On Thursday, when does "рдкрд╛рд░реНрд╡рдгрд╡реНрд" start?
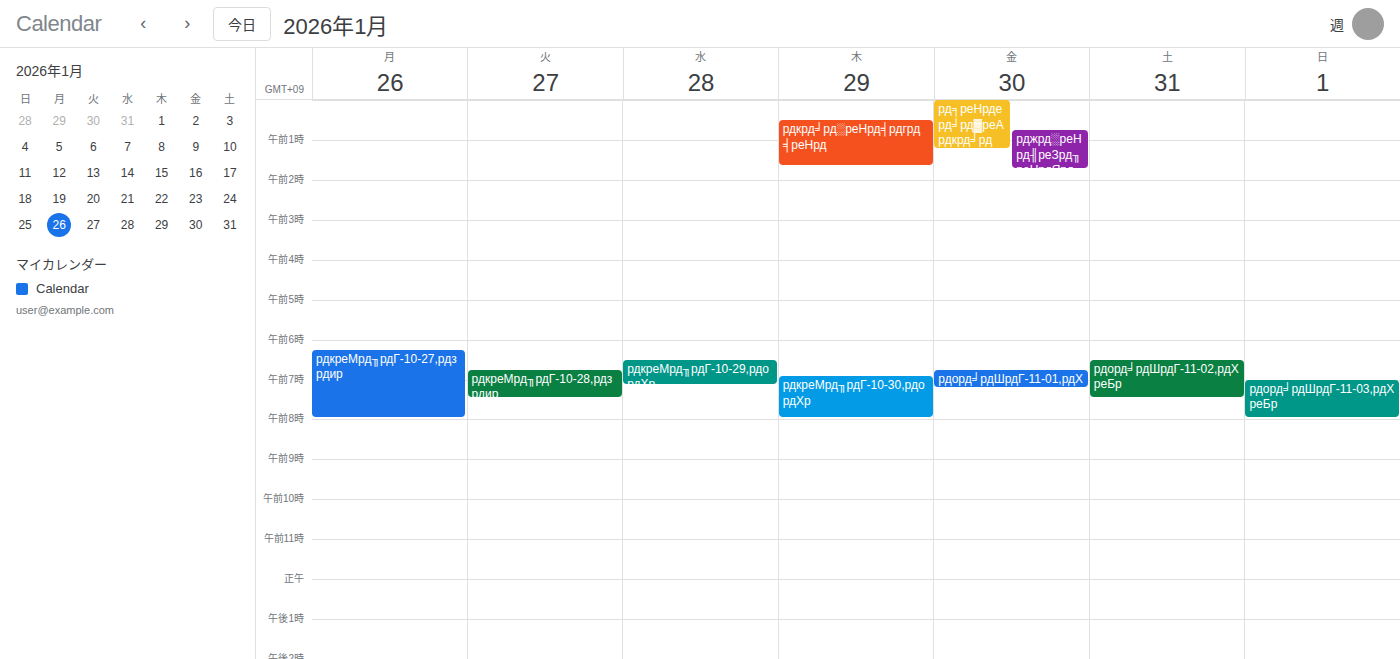
12:30 AM